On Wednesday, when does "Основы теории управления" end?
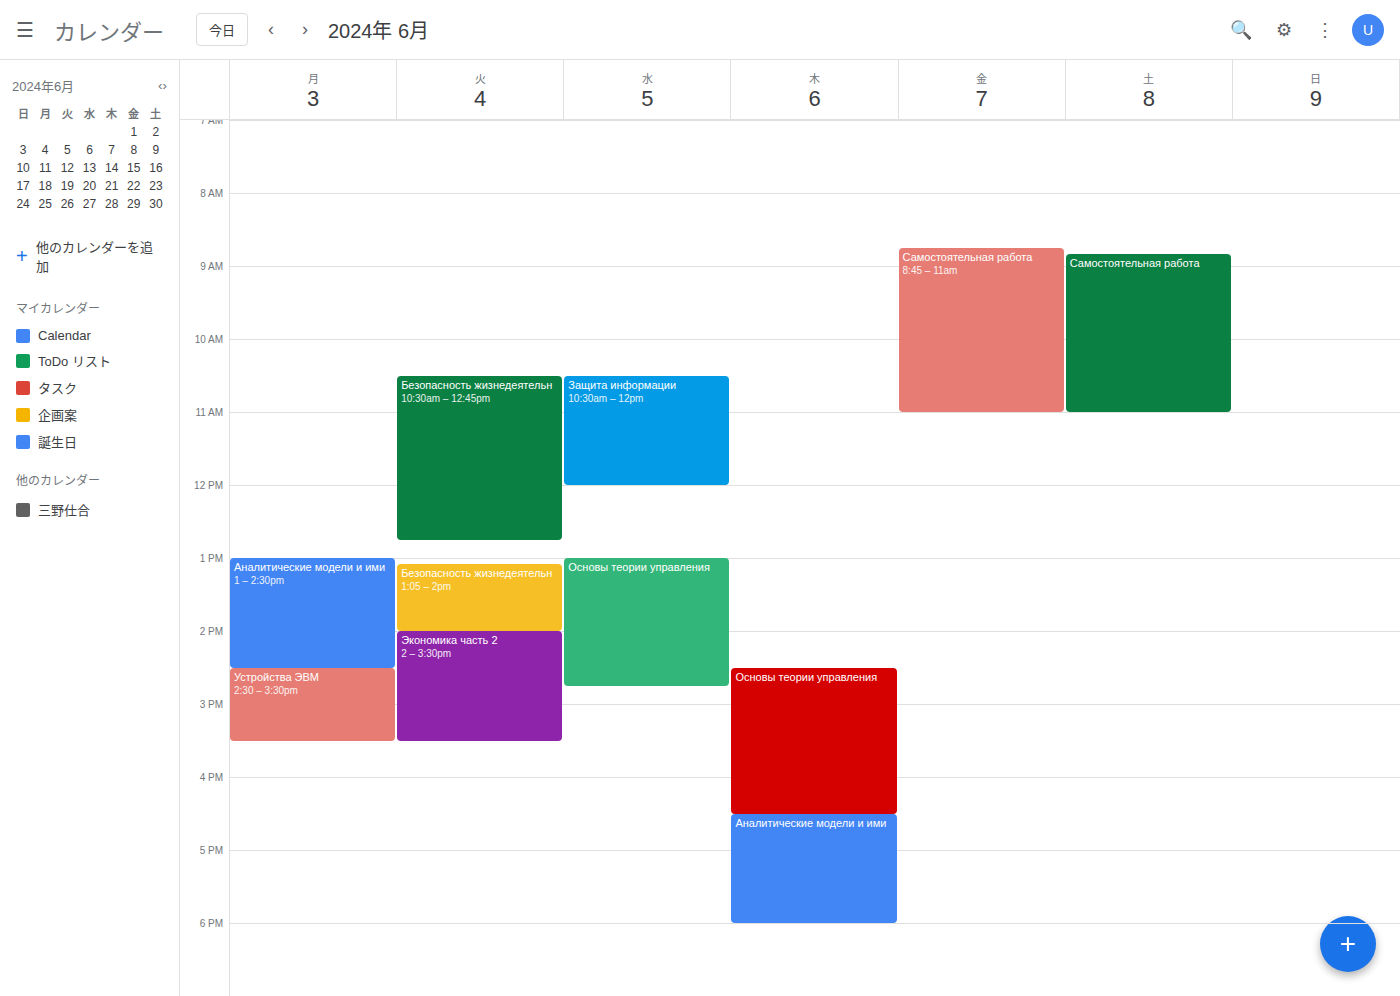
14:45